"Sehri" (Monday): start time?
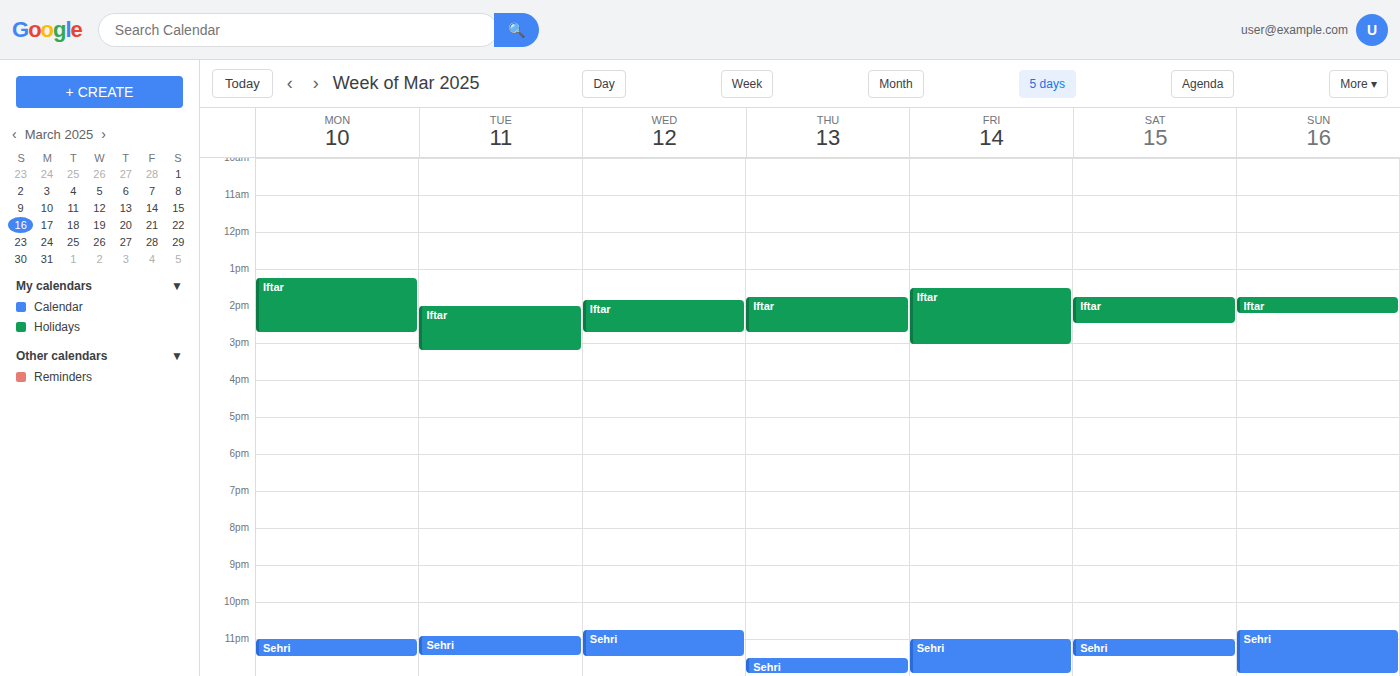
11:00 PM